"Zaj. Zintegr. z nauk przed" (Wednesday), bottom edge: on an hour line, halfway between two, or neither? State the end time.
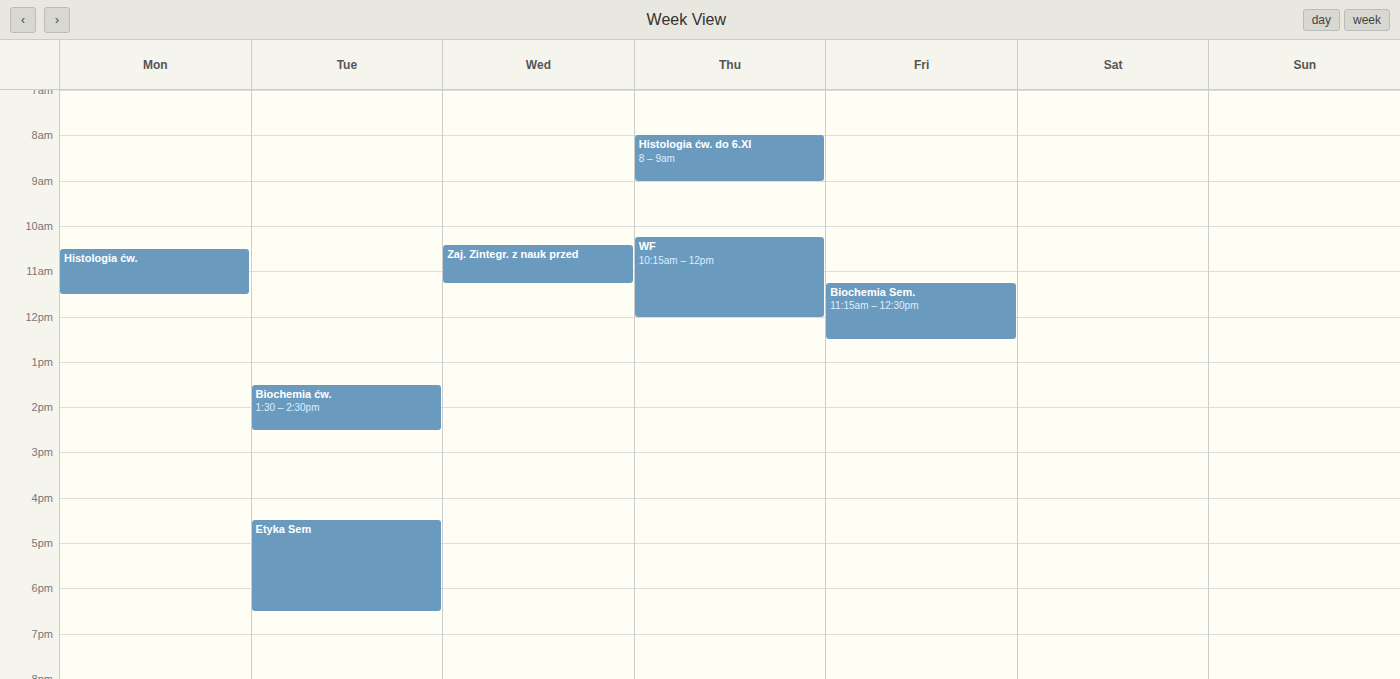
11:15 AM -- neither: a quarter of the way from the 11 AM line to the 12 PM line.